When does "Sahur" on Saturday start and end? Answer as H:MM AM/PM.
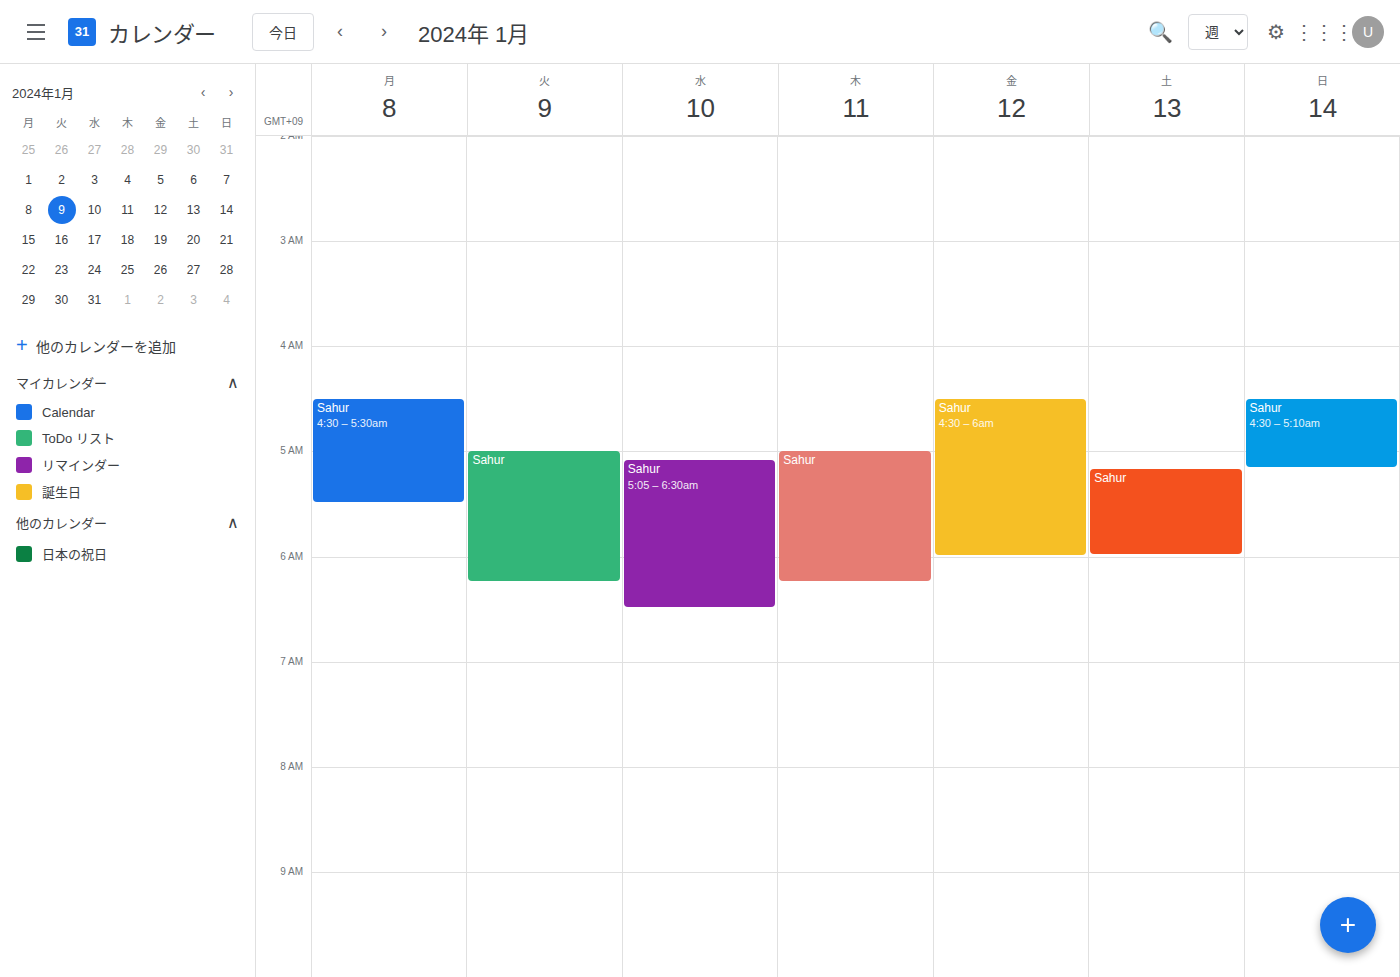
5:10 AM to 6:00 AM